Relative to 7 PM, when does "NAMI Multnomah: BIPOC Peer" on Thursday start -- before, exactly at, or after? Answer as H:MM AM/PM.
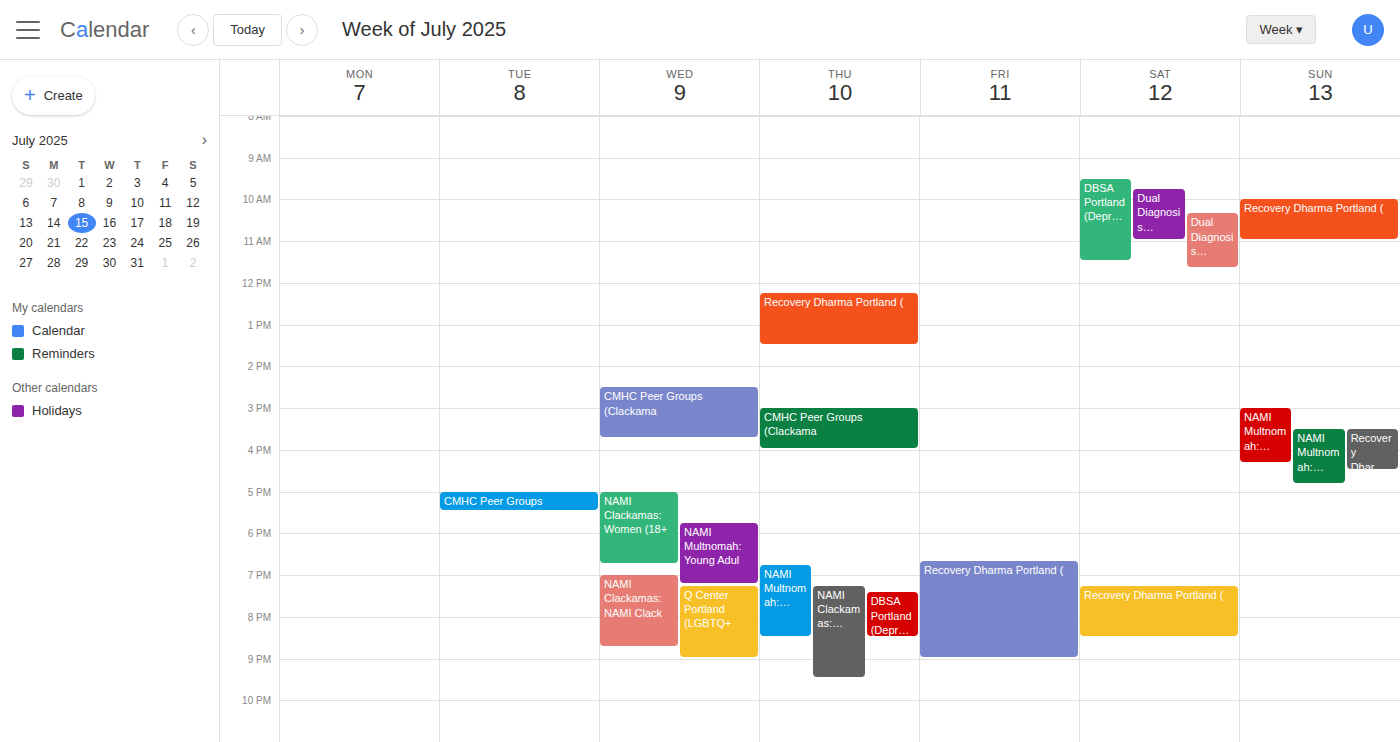
6:45 PM -- before 7 PM, 15 minutes above the 7 PM line.